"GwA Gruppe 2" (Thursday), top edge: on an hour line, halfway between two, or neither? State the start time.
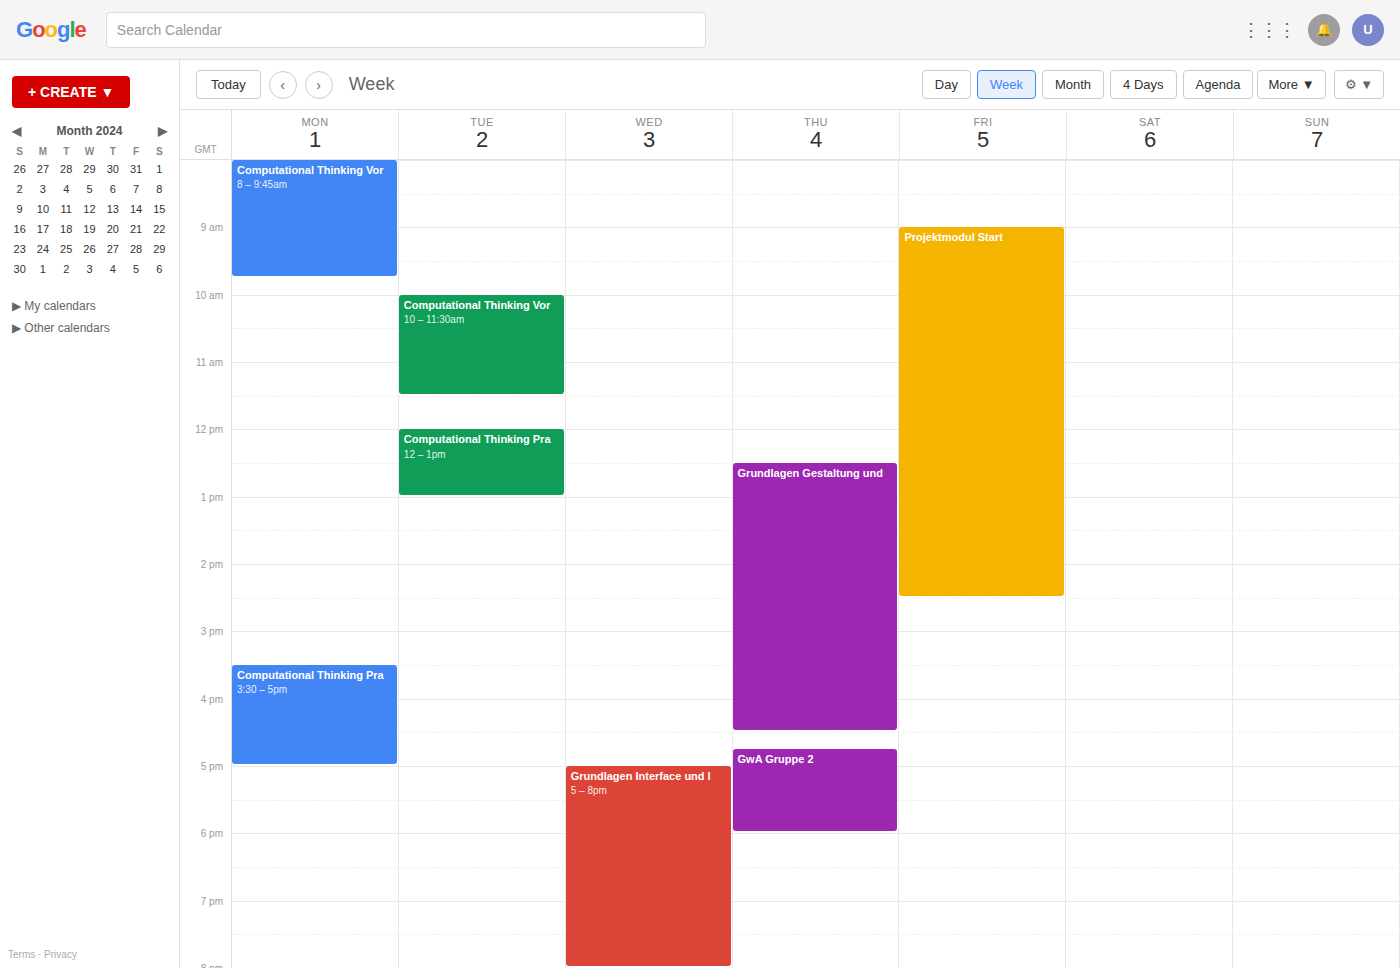
4:45 PM -- neither: three quarters of the way from the 4 PM line to the 5 PM line.